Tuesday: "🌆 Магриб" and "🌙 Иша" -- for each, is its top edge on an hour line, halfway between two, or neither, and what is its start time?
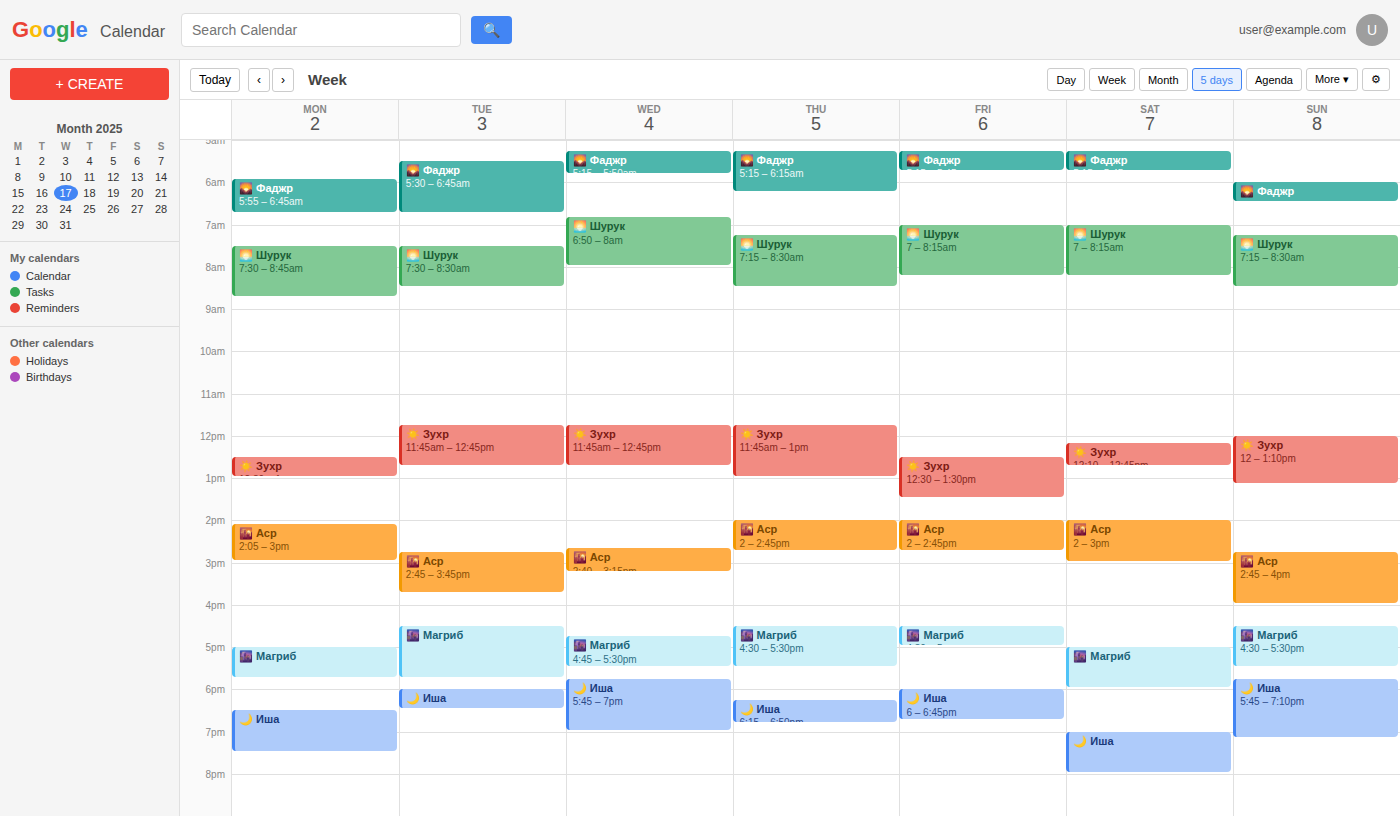
"🌆 Магриб": 16:30, halfway between the 16:00 and 17:00 lines. "🌙 Иша": 18:00, exactly on the 18:00 line.